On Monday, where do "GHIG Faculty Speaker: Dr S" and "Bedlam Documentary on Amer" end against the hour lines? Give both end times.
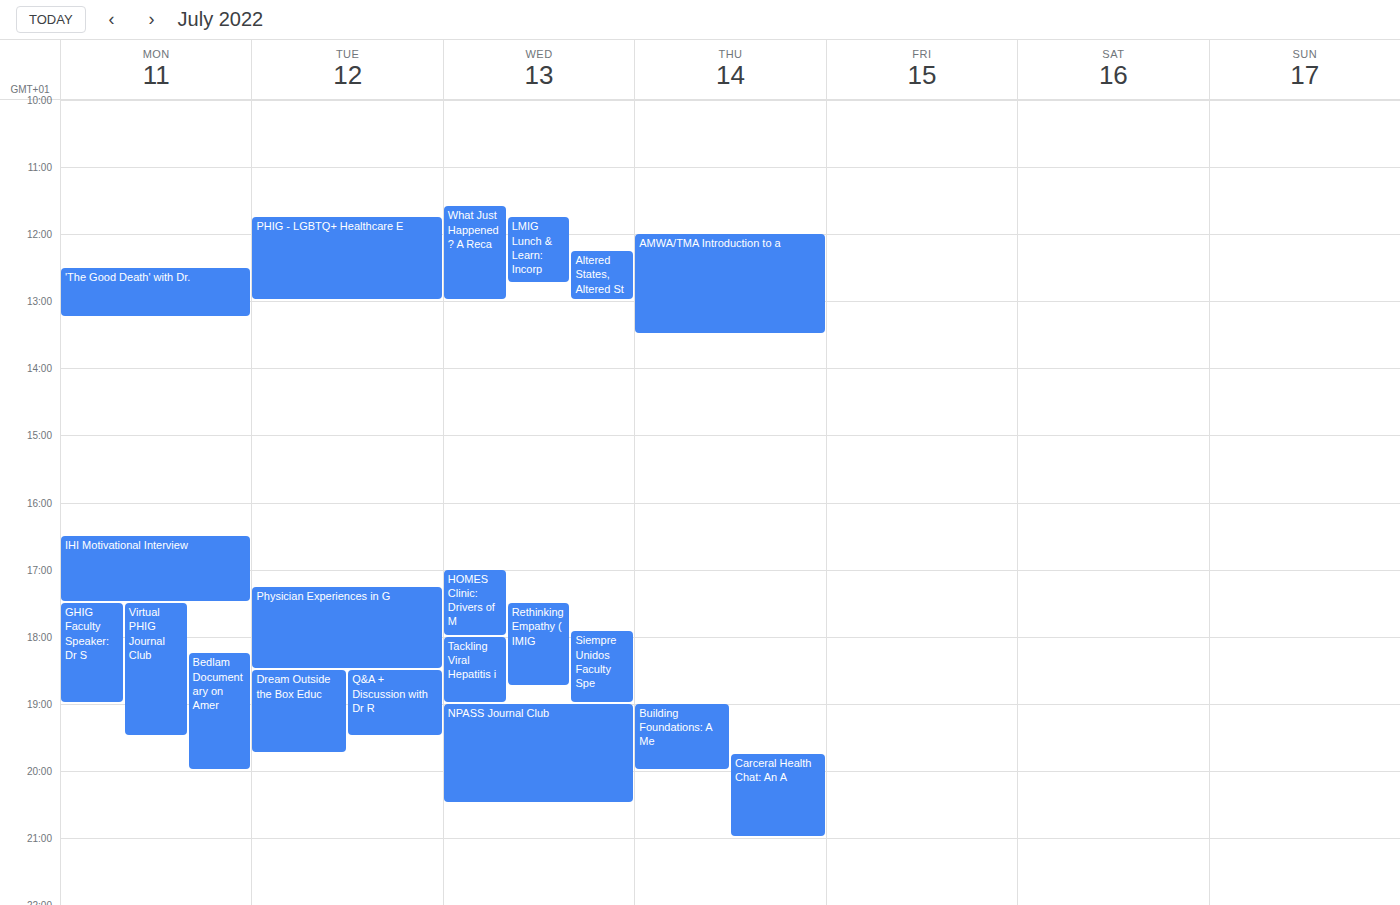
"GHIG Faculty Speaker: Dr S": 7:00 PM, exactly on the 7 PM line. "Bedlam Documentary on Amer": 8:00 PM, exactly on the 8 PM line.